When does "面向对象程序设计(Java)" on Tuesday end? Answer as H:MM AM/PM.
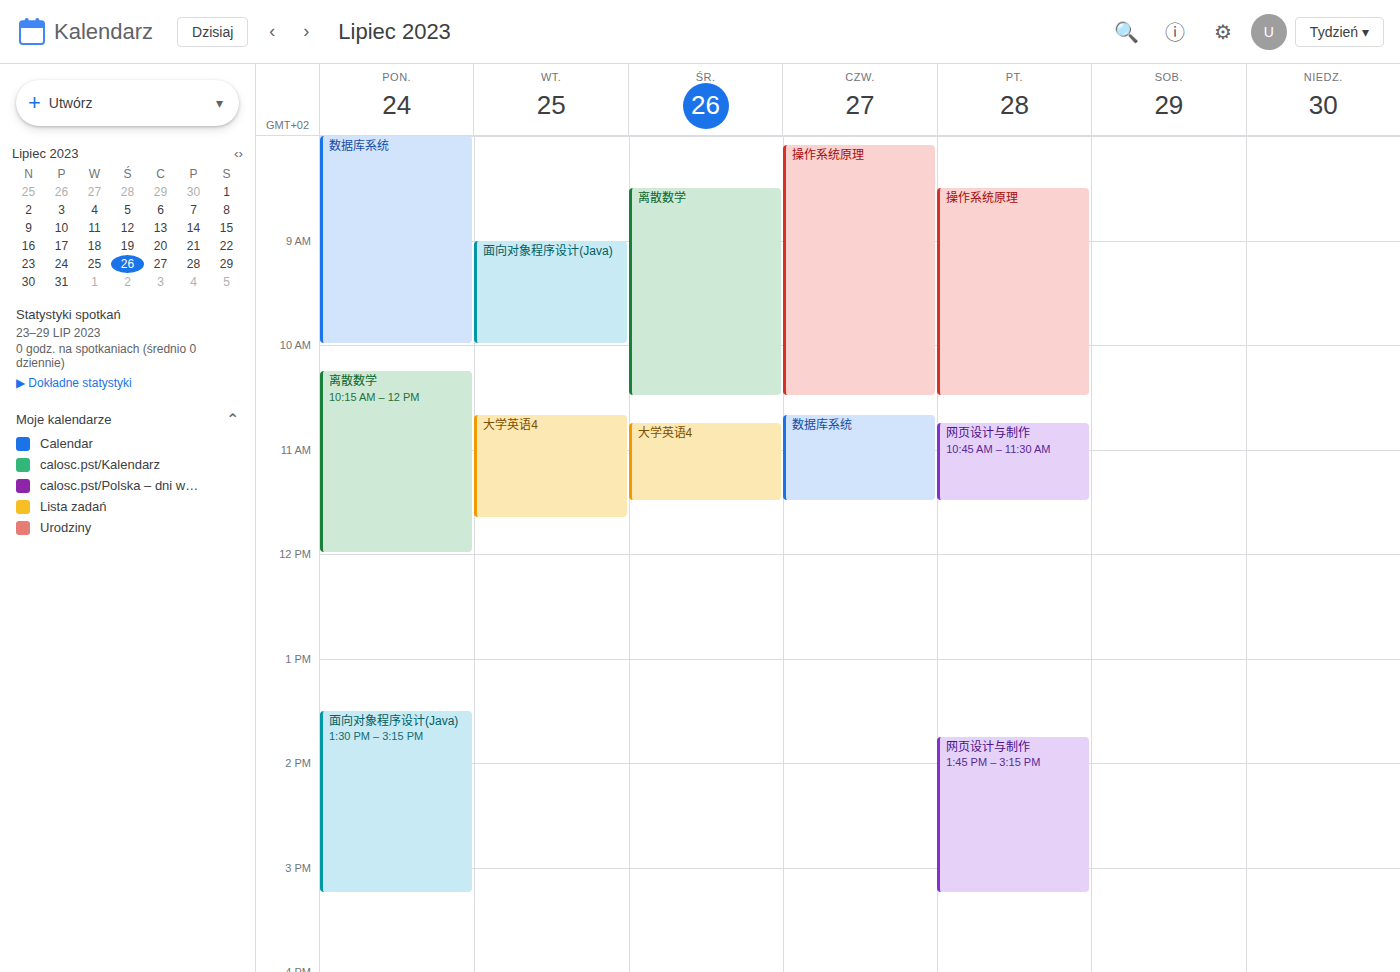
10:00 AM